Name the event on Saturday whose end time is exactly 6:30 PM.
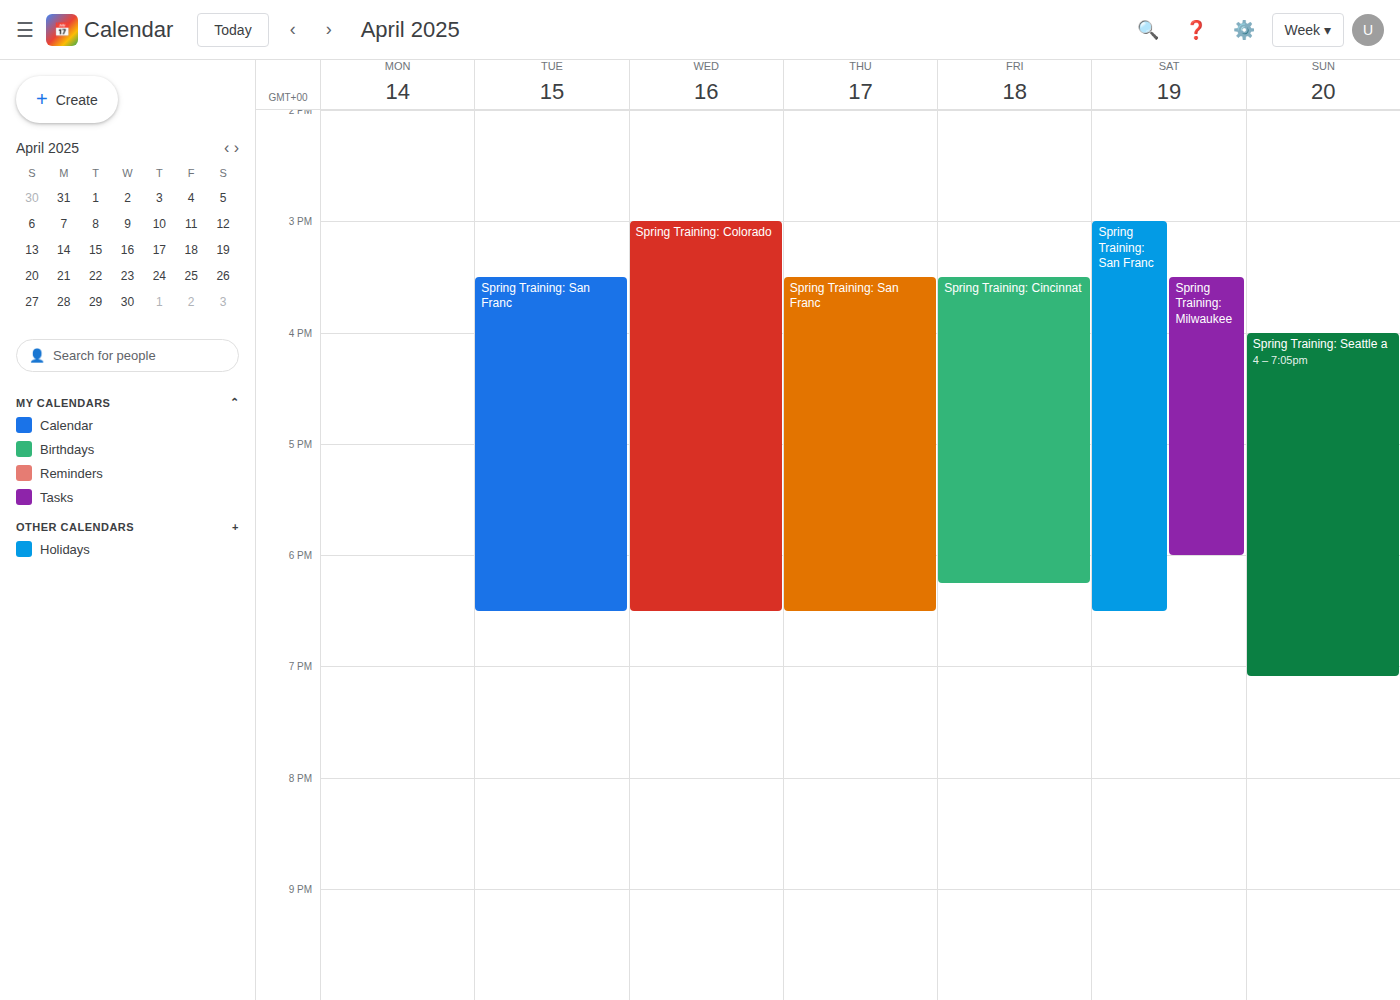
"Spring Training: San Franc"